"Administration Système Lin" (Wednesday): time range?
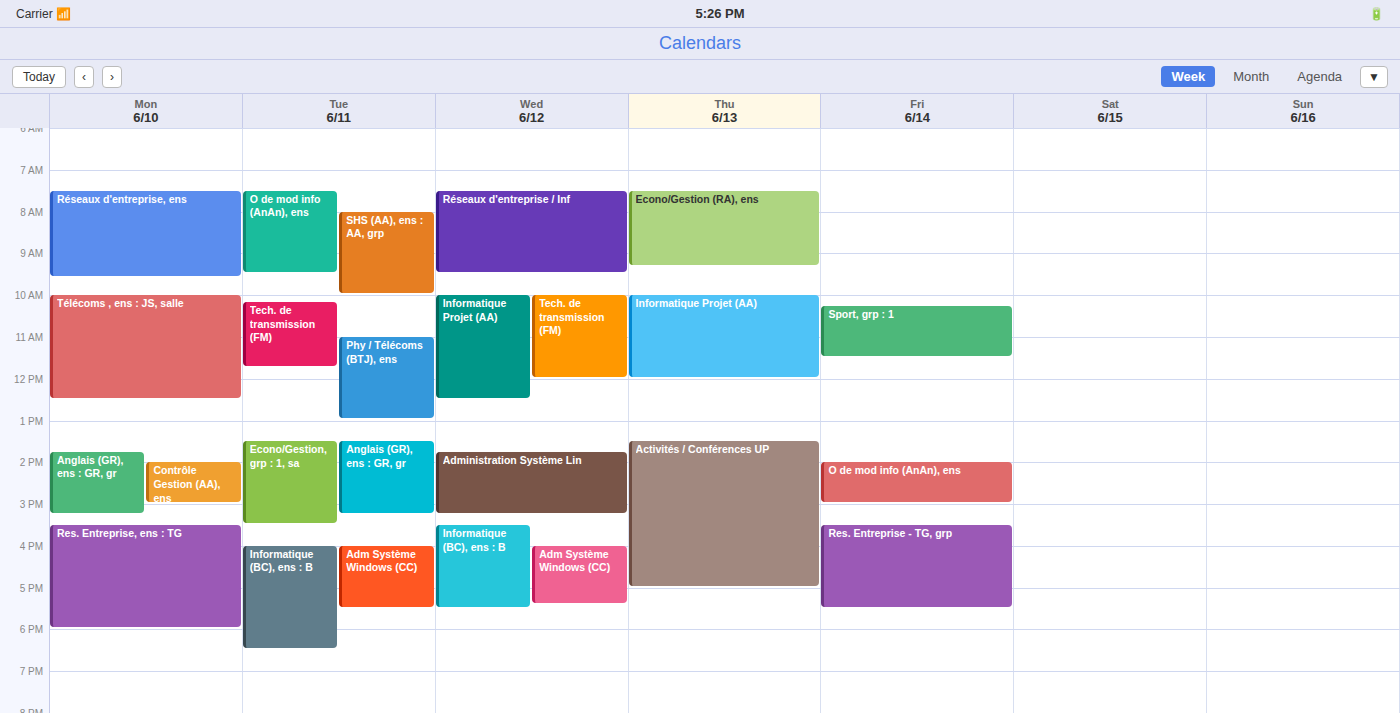
13:45 to 15:15